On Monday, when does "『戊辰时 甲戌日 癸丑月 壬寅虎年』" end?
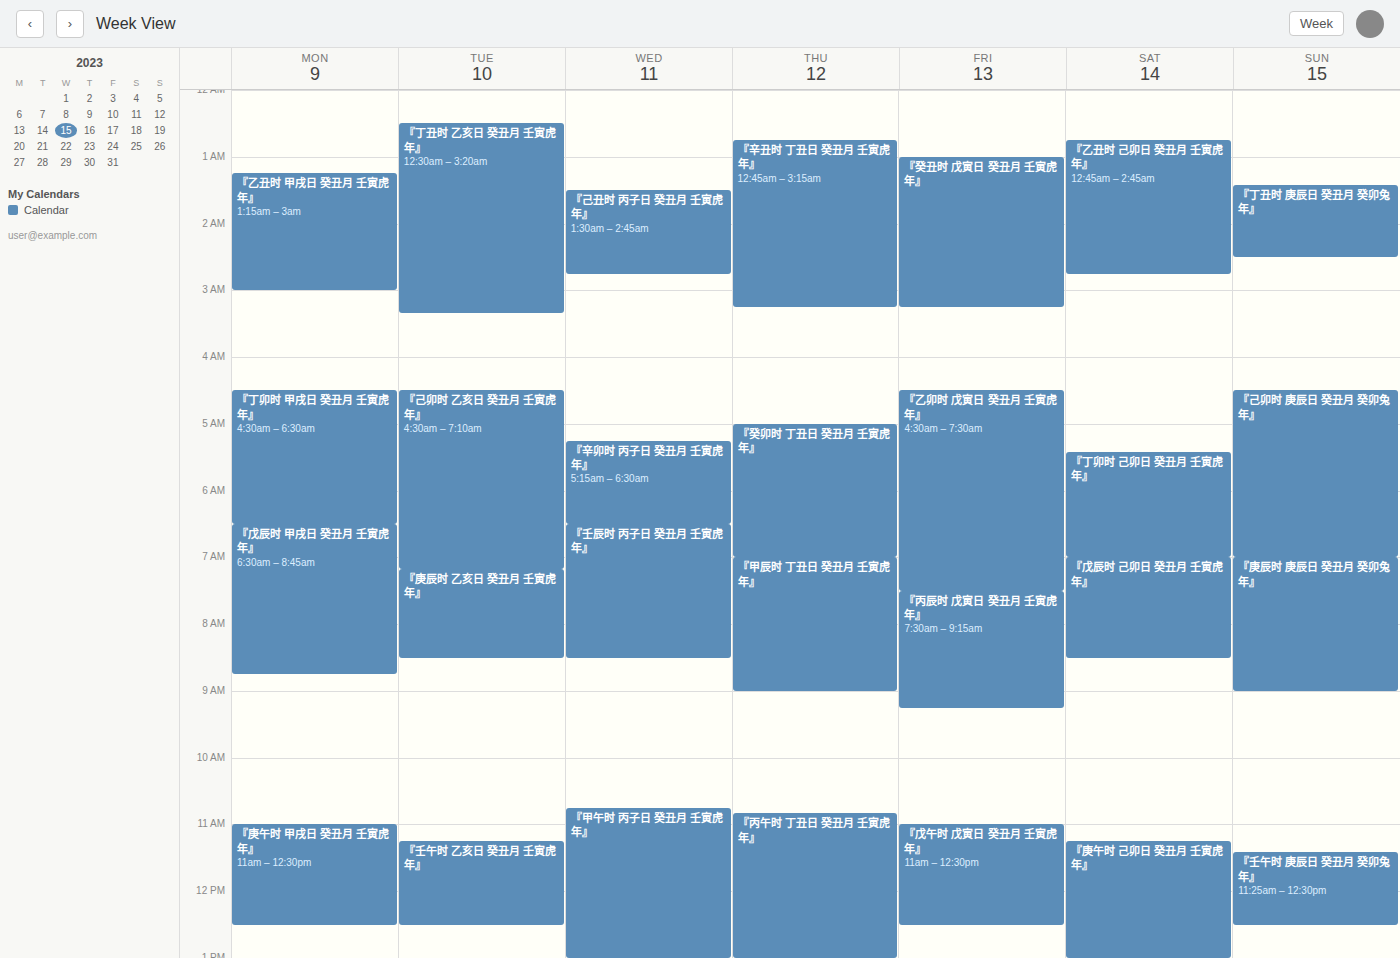
8:45 AM